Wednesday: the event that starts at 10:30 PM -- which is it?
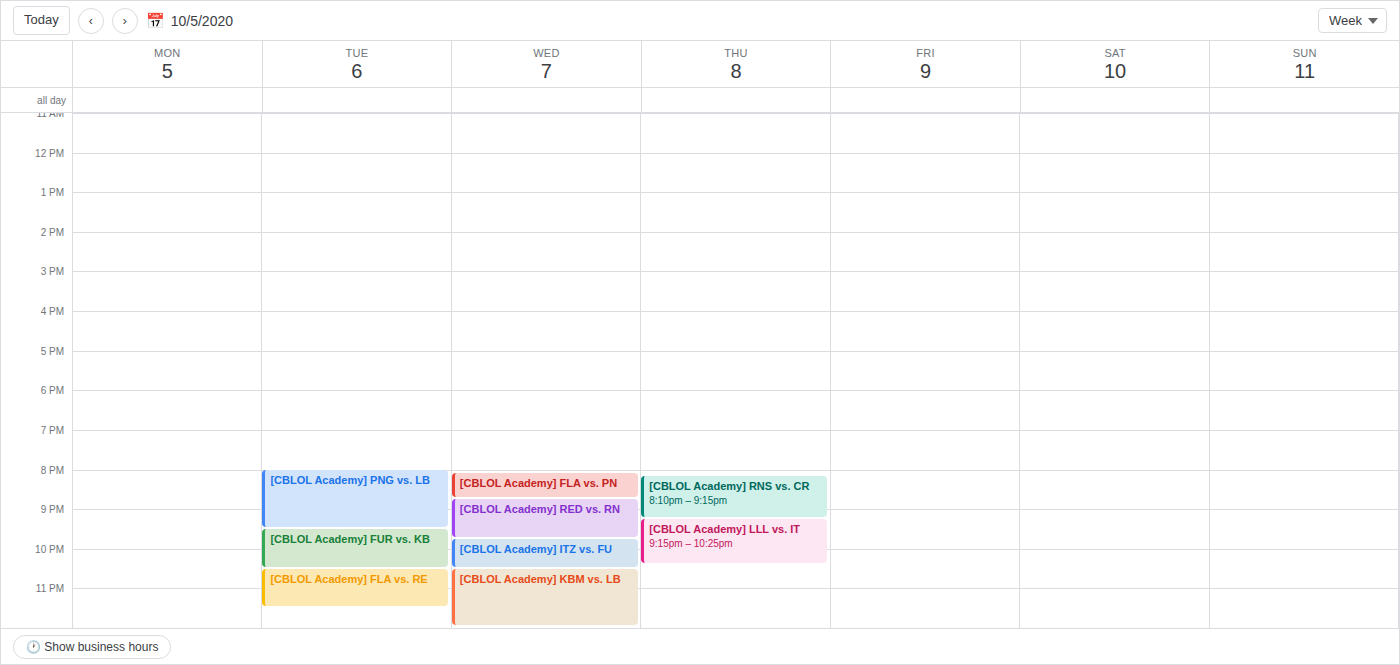
"[CBLOL Academy] KBM vs. LB"